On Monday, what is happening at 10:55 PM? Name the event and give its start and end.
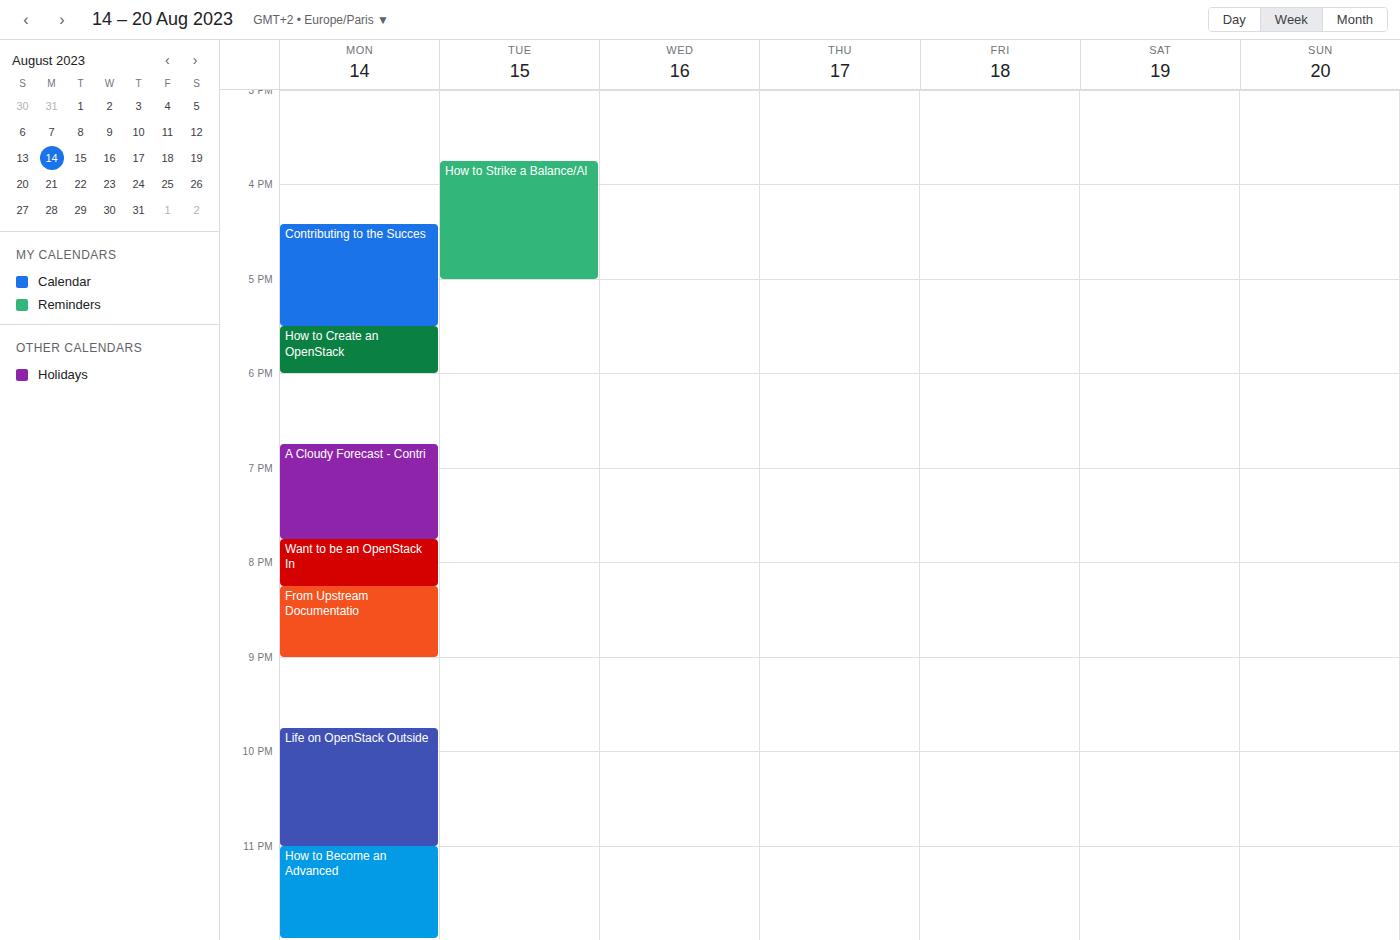
"Life on OpenStack Outside", 9:45 PM to 11:00 PM